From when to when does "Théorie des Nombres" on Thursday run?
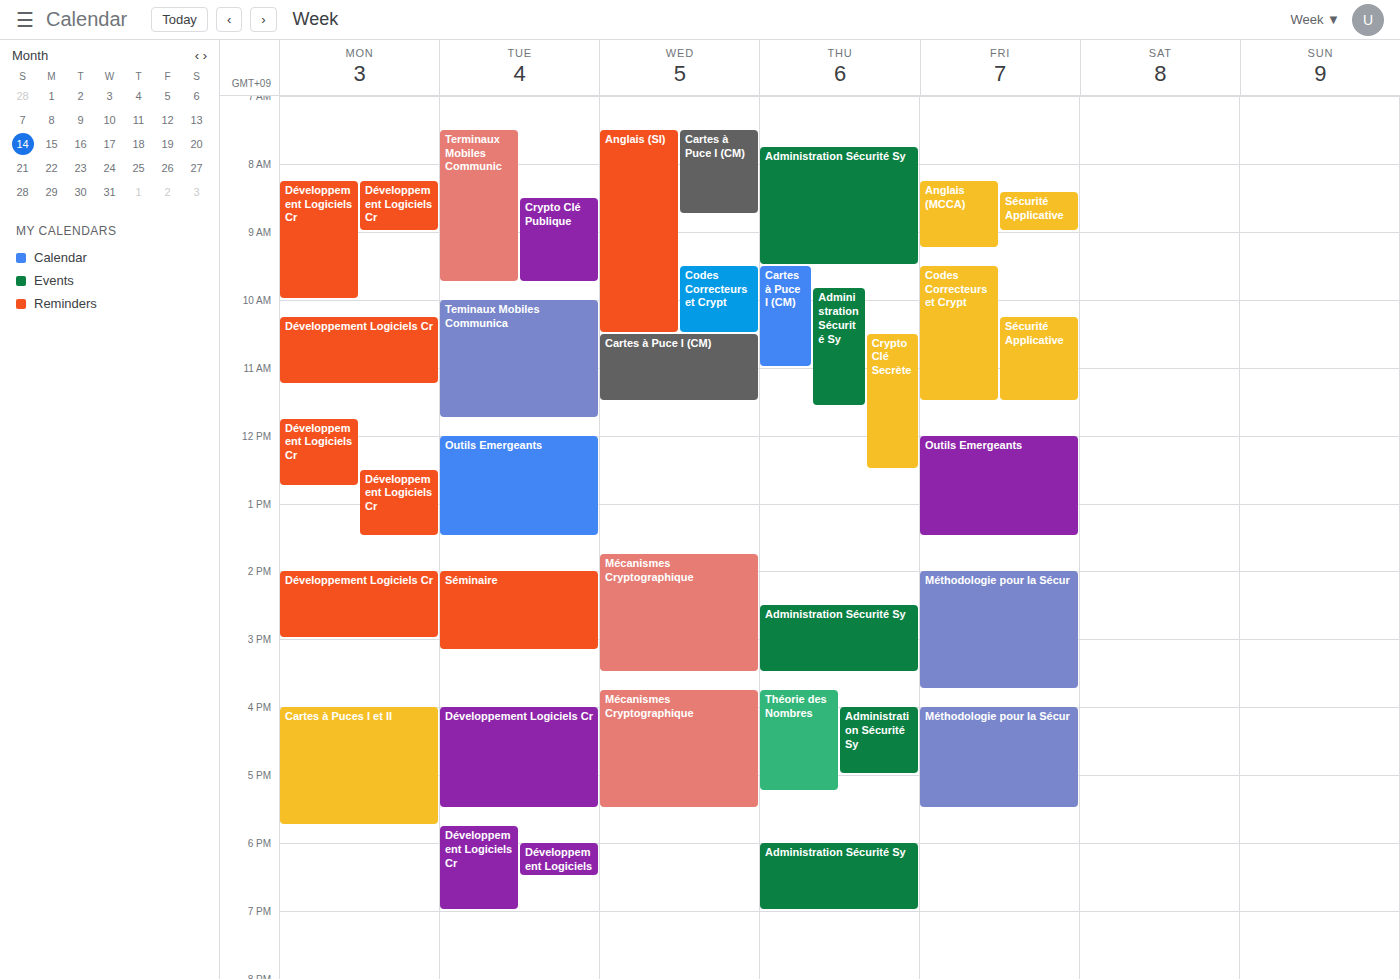
3:45 PM to 5:15 PM